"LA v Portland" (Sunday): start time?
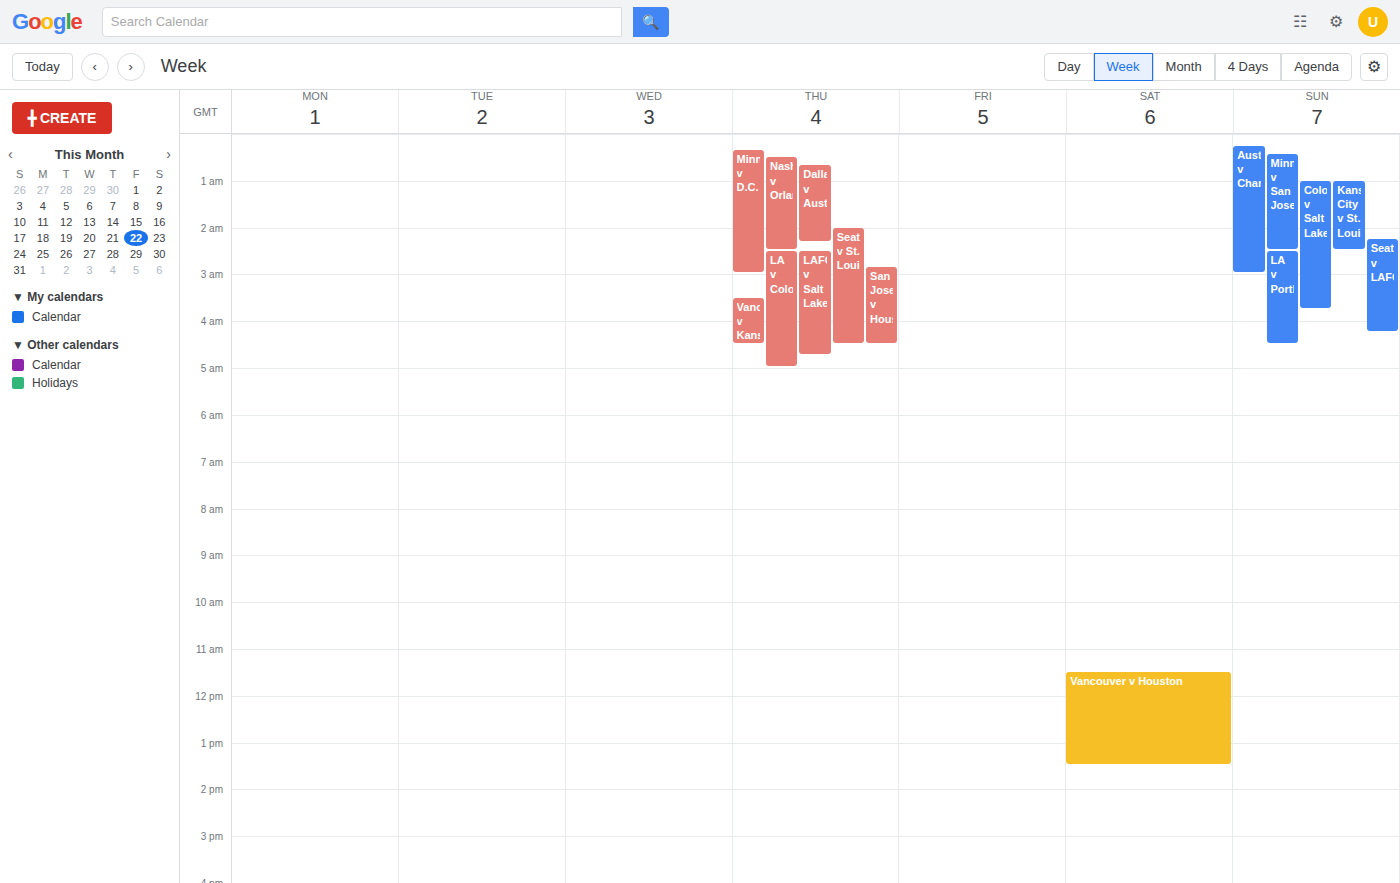
2:30 AM